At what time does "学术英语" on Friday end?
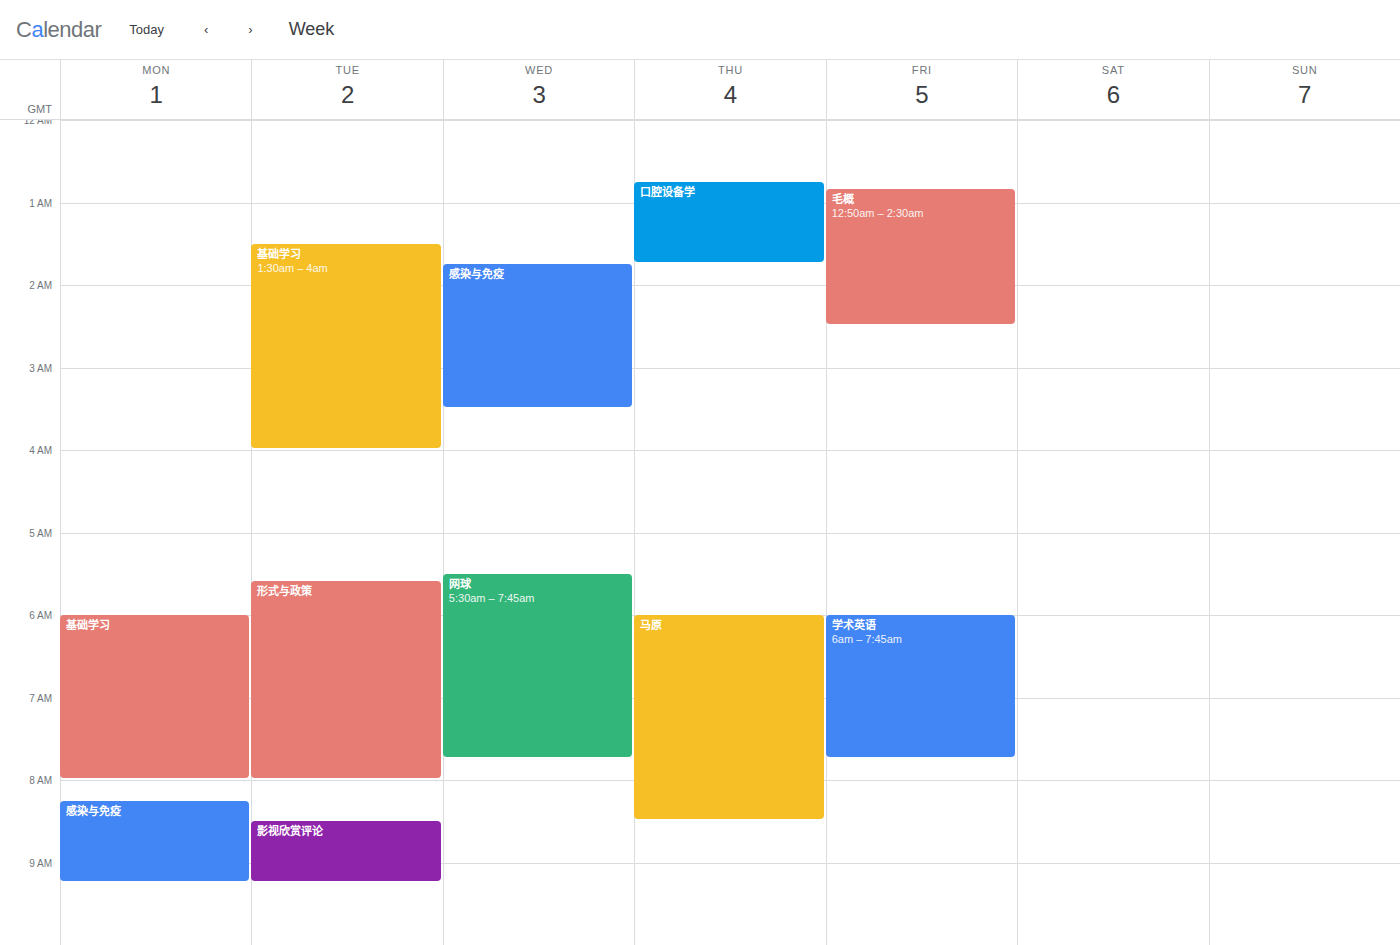
7:45 AM